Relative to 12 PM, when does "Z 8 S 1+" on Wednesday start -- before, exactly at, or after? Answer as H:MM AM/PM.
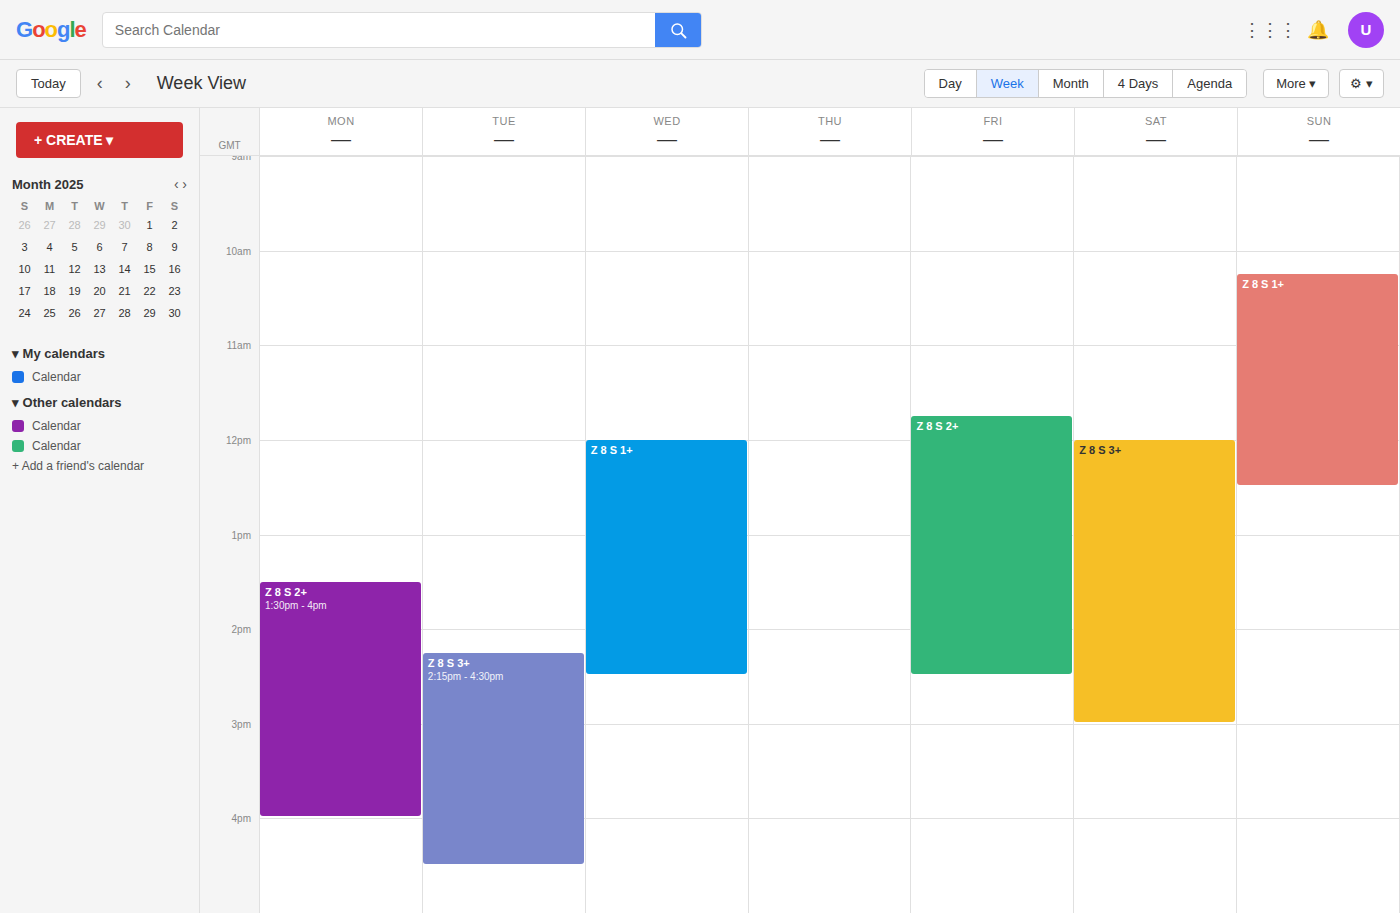
12:00 PM -- exactly at 12 PM, on the 12 PM line.